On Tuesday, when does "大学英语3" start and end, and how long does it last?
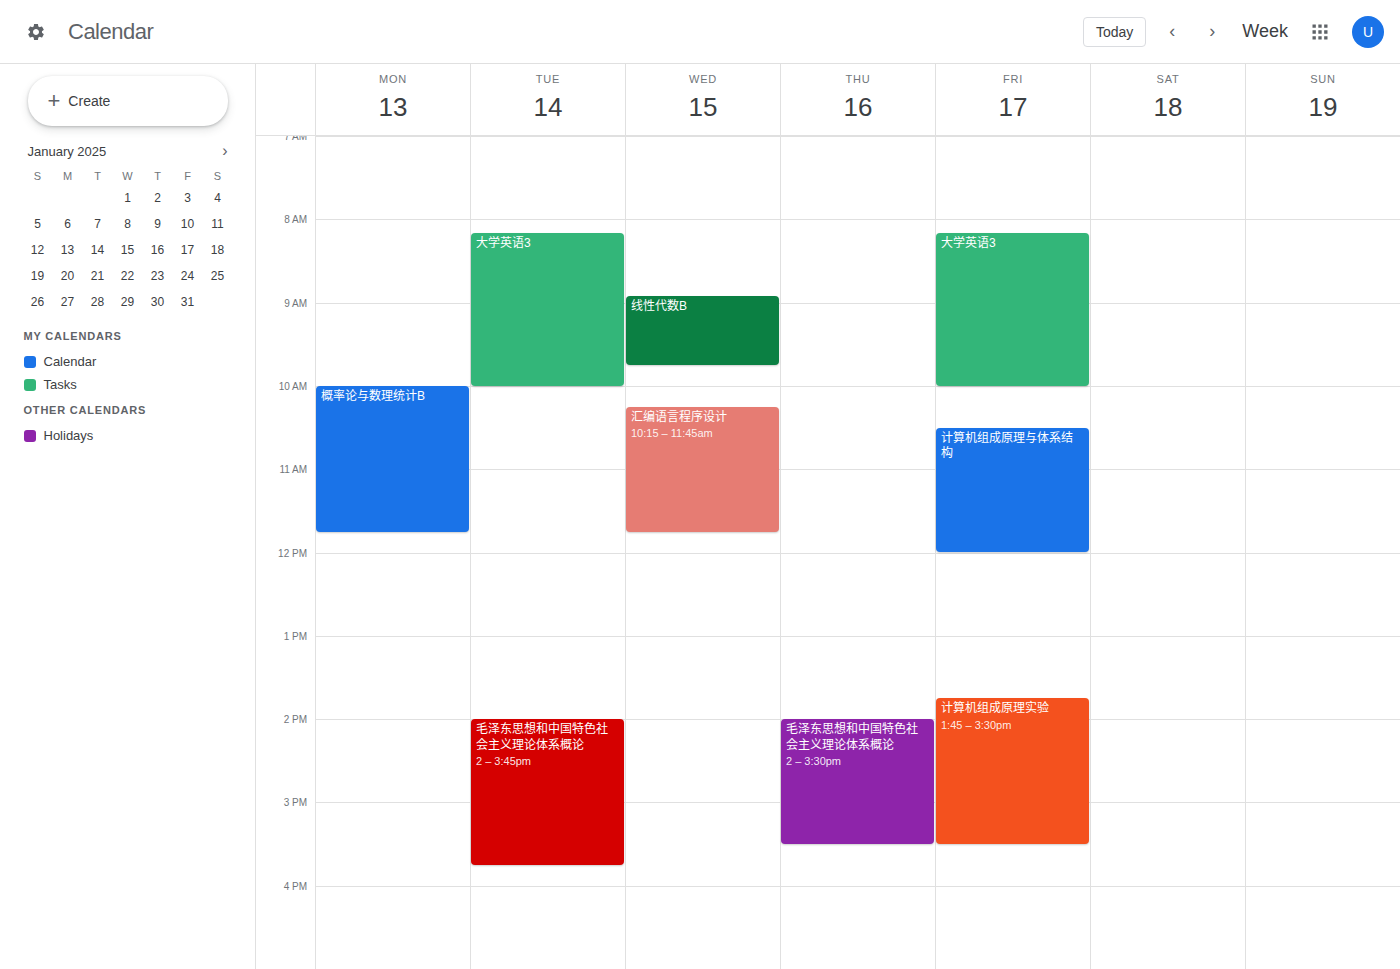
8:10 AM to 10:00 AM, 1 hour 50 minutes